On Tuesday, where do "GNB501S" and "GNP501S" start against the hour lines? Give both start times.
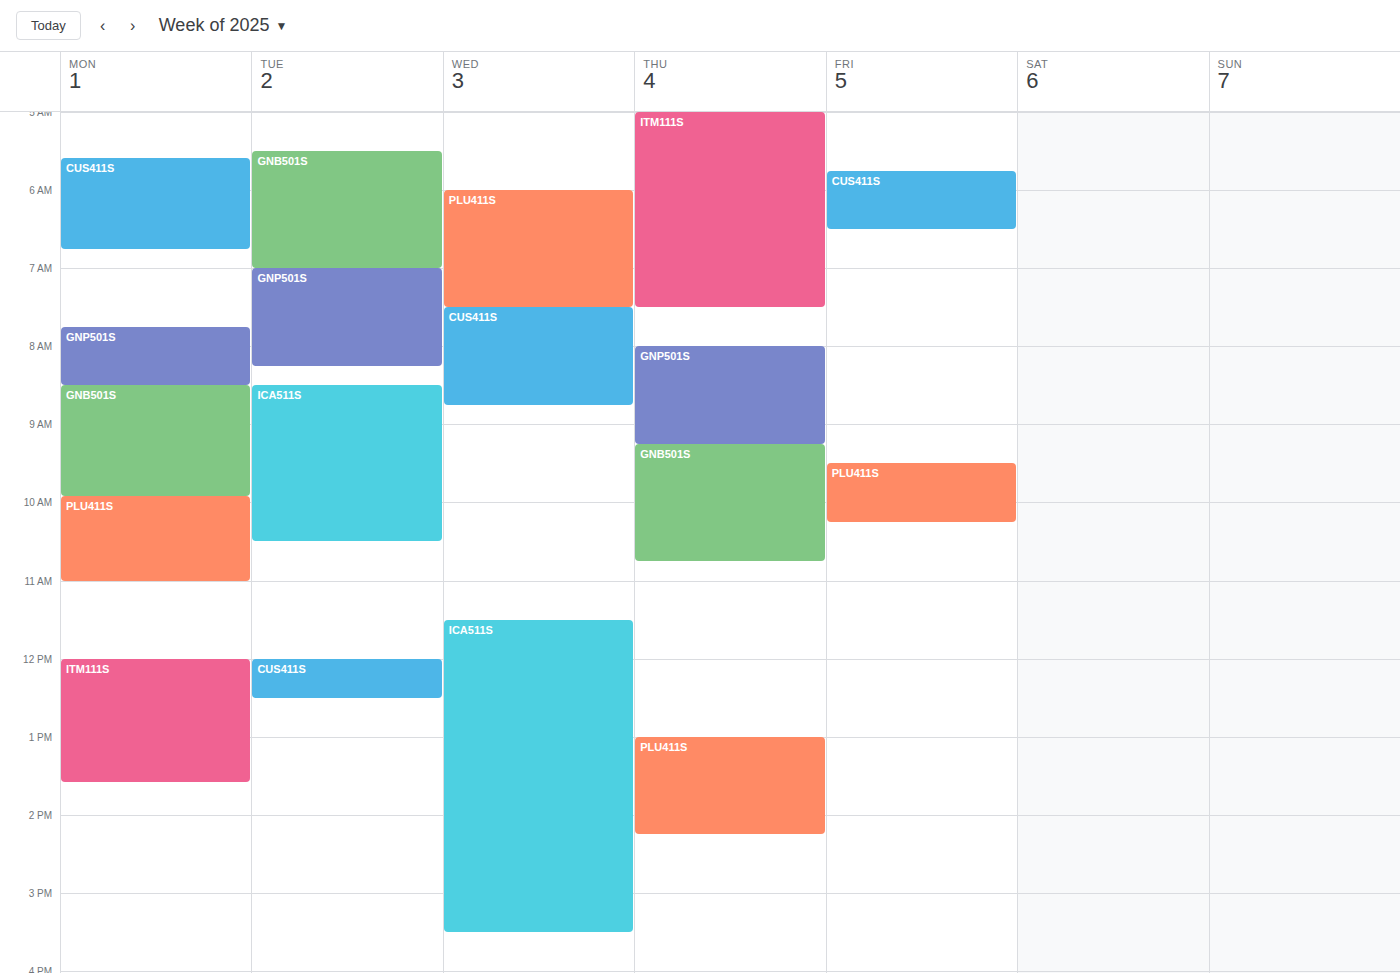
"GNB501S": 5:30 AM, halfway between the 5 AM and 6 AM lines. "GNP501S": 7:00 AM, exactly on the 7 AM line.